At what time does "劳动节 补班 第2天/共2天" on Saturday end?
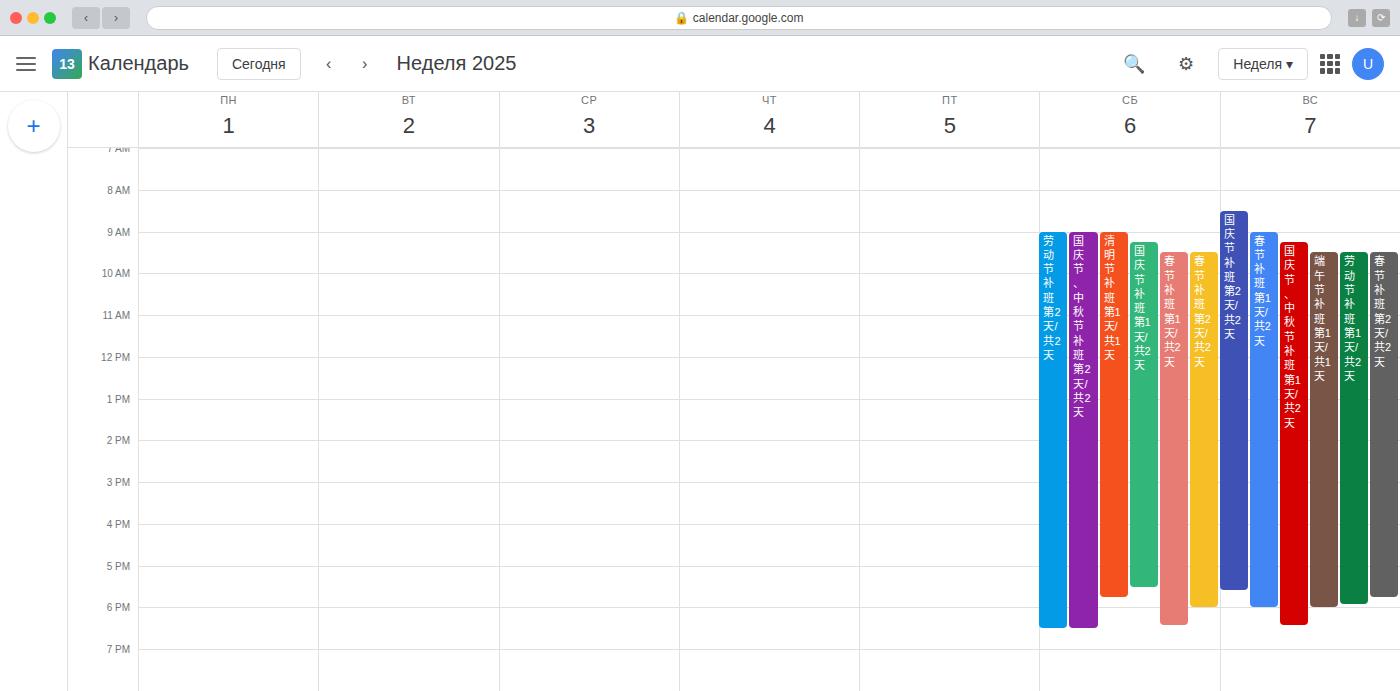
6:30 PM